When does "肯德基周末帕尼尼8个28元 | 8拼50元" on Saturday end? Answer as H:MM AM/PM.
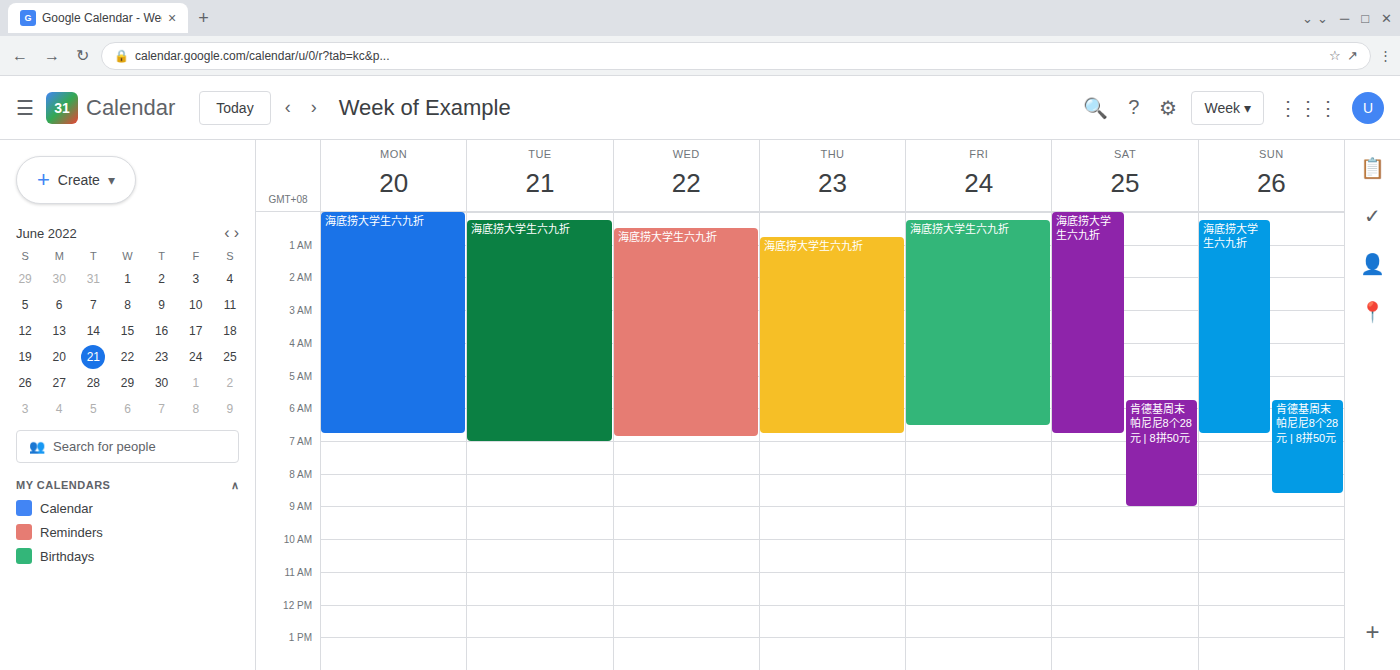
9:00 AM